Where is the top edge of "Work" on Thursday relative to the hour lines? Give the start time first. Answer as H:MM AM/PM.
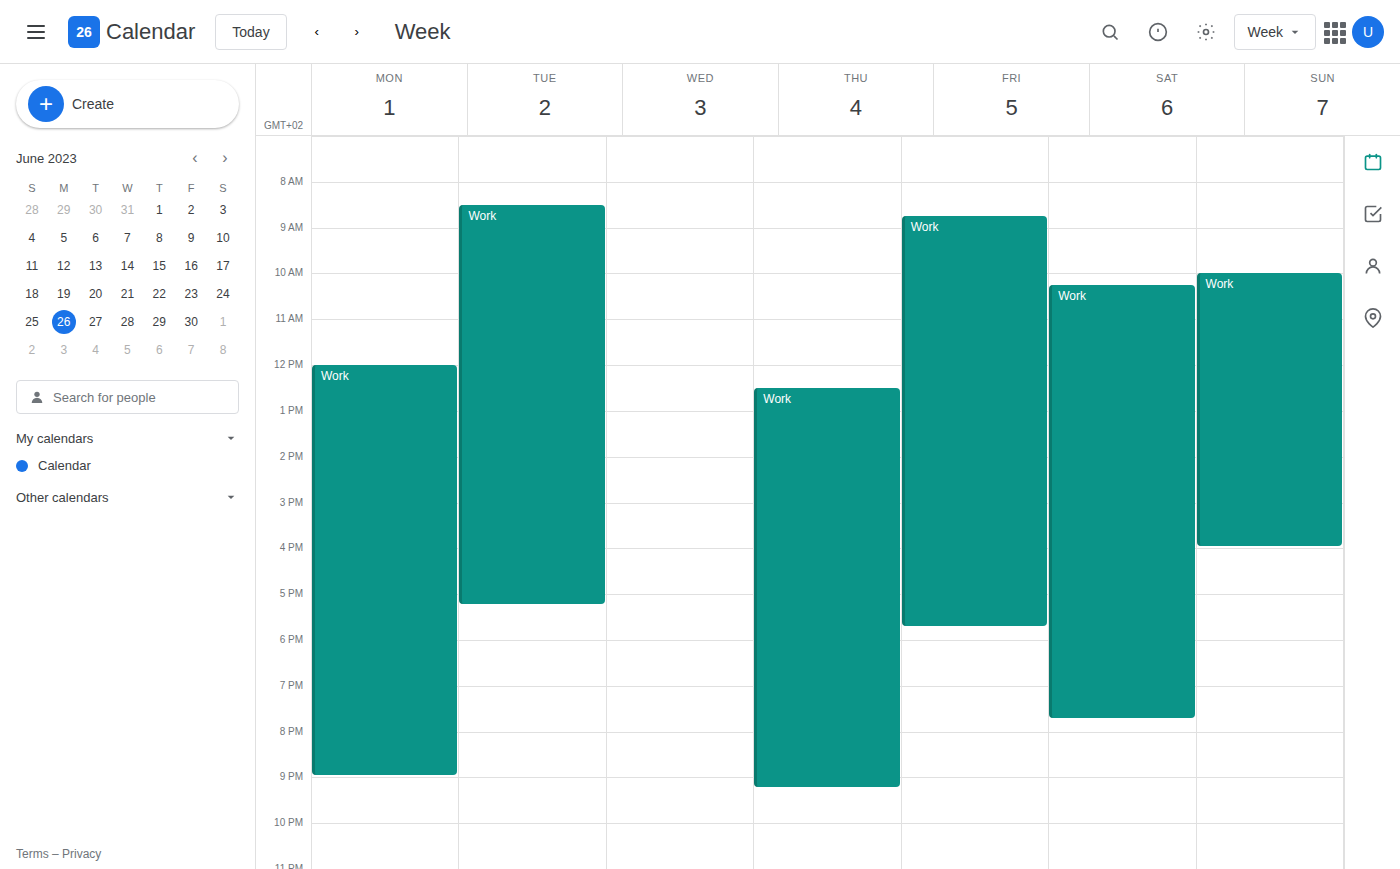
12:30 PM -- halfway between the 12 PM and 1 PM lines.